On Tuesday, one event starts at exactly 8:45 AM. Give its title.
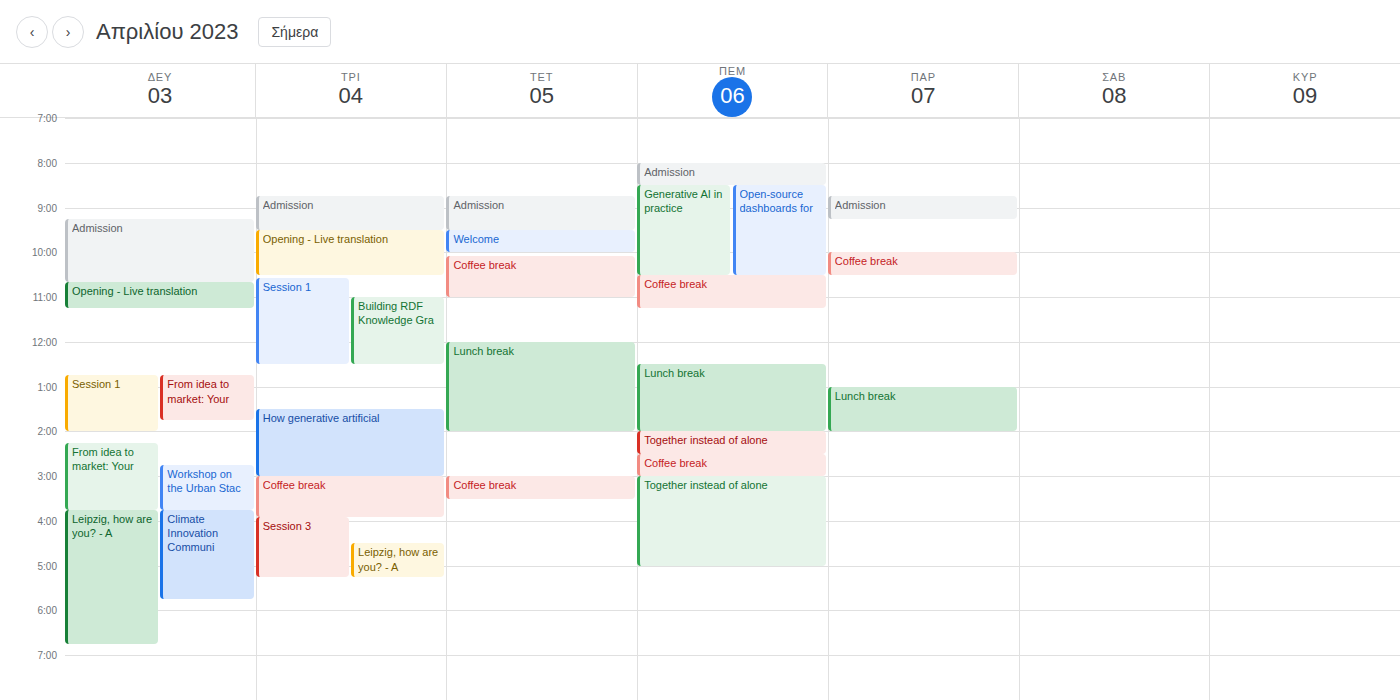
"Admission"